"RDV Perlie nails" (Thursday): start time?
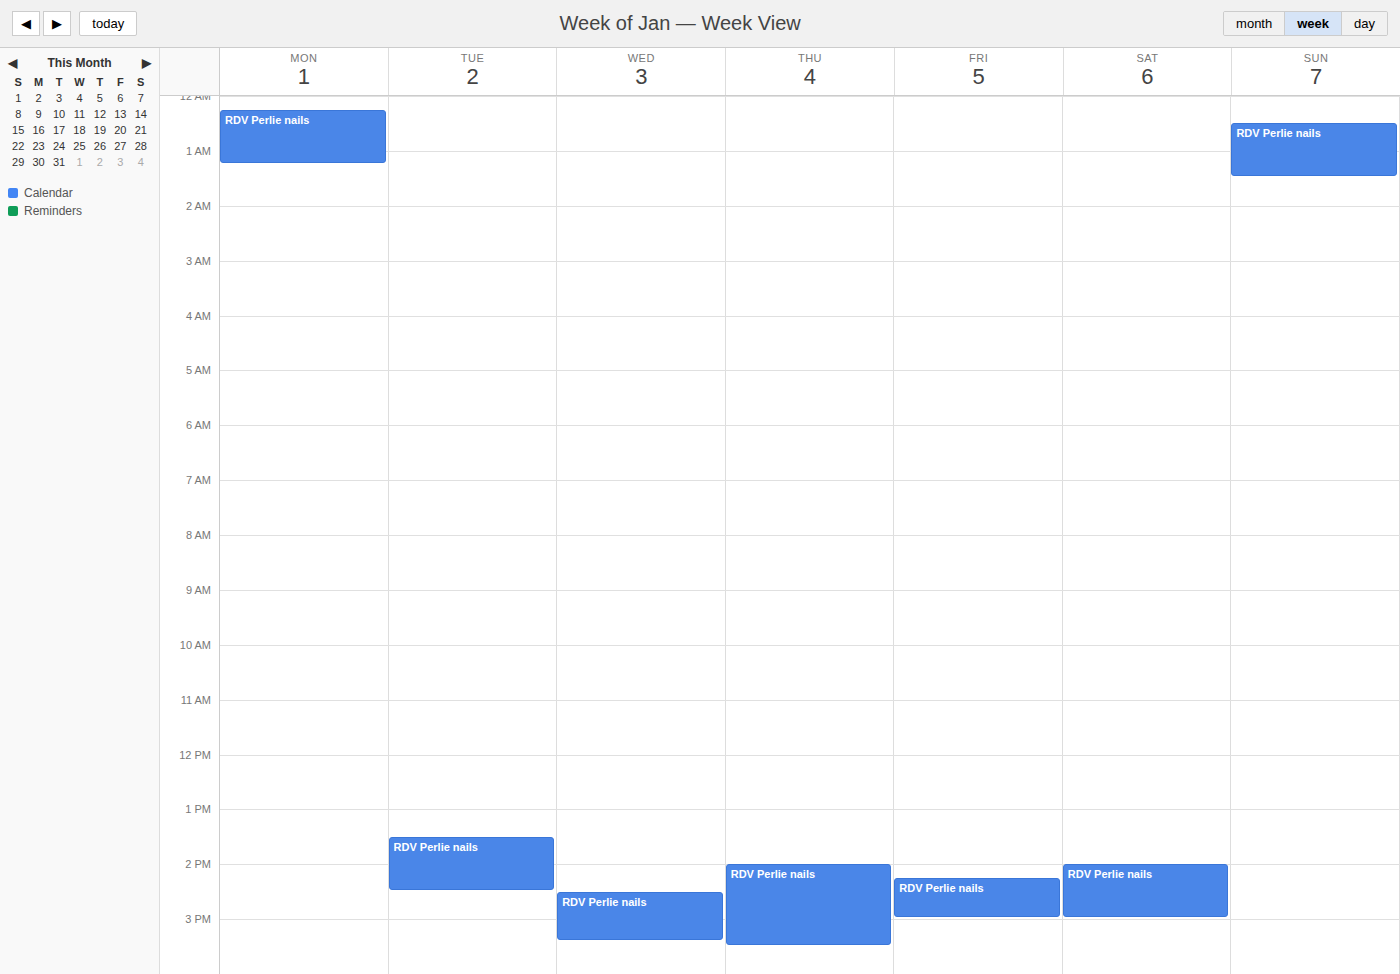
2:00 PM